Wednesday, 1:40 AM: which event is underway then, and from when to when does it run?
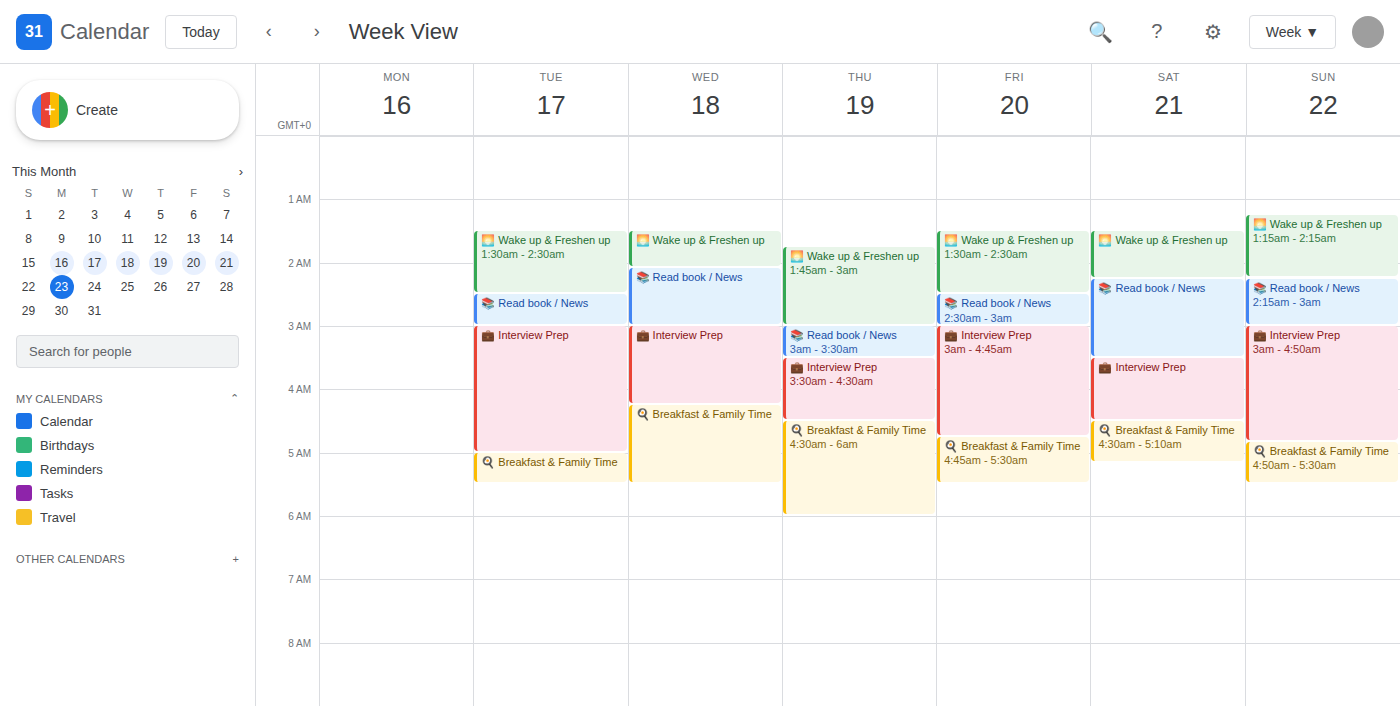
"🌅 Wake up & Freshen up", 1:30 AM to 2:05 AM